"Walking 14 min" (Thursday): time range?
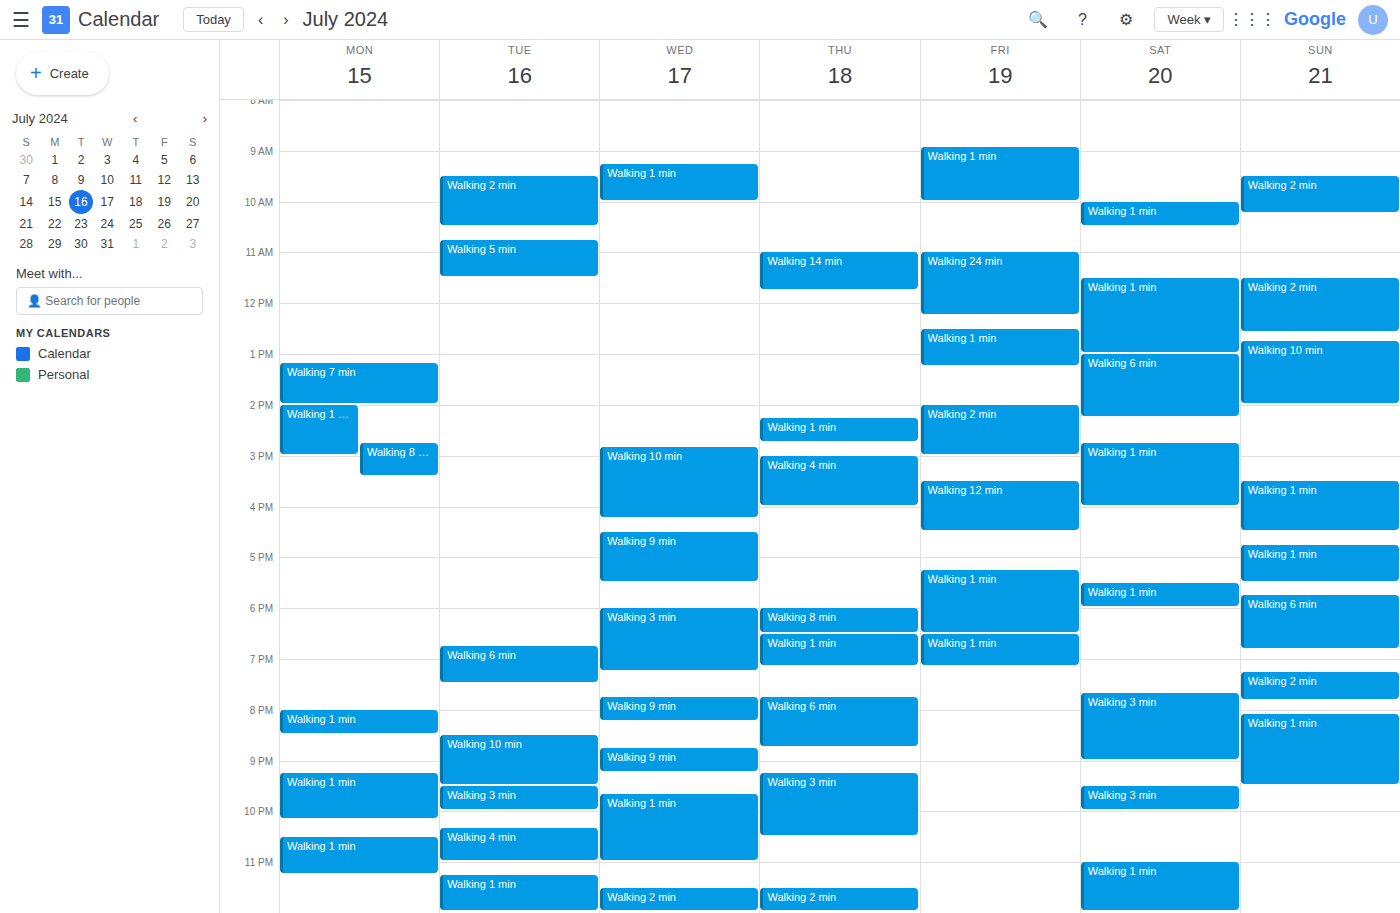
11:00 to 11:45